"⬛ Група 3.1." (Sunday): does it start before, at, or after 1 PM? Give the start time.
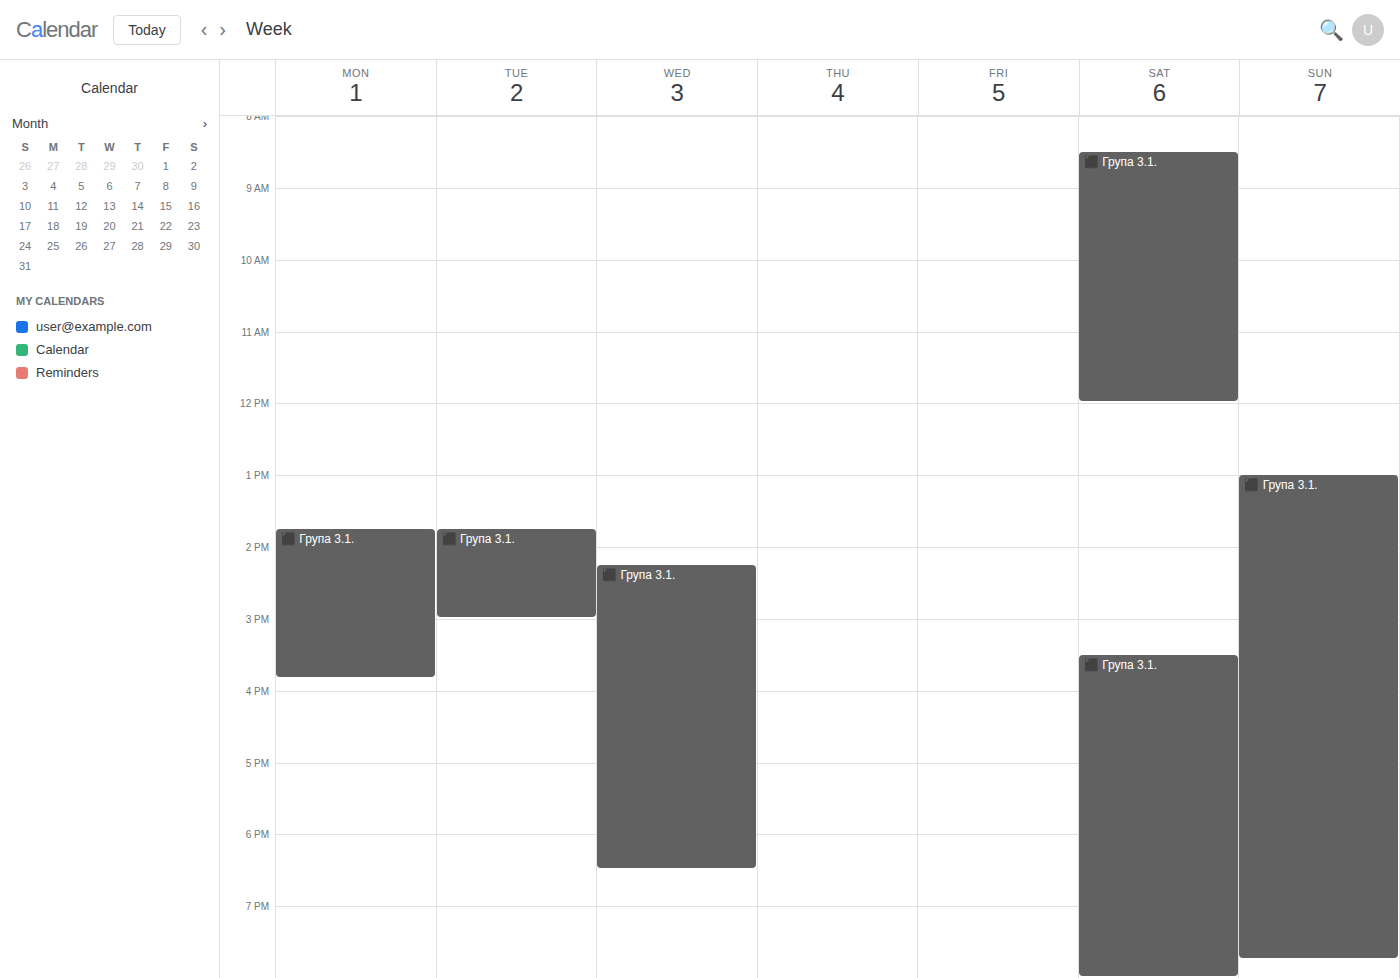
1:00 PM -- exactly at 1 PM, on the 1 PM line.